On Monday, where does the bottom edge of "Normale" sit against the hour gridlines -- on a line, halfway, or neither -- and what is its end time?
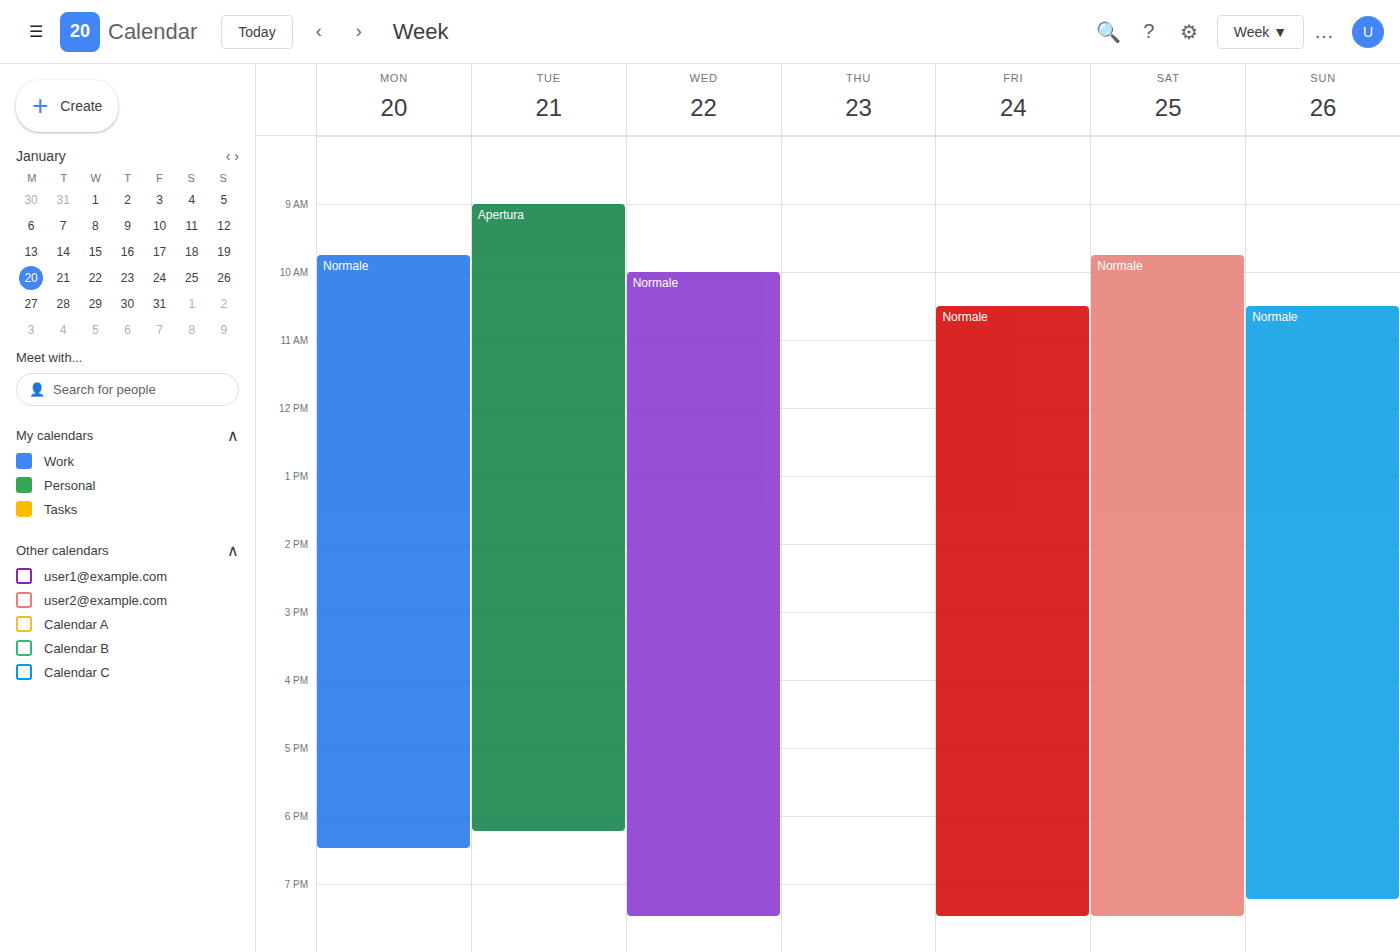
18:30 -- halfway between the 18:00 and 19:00 lines.